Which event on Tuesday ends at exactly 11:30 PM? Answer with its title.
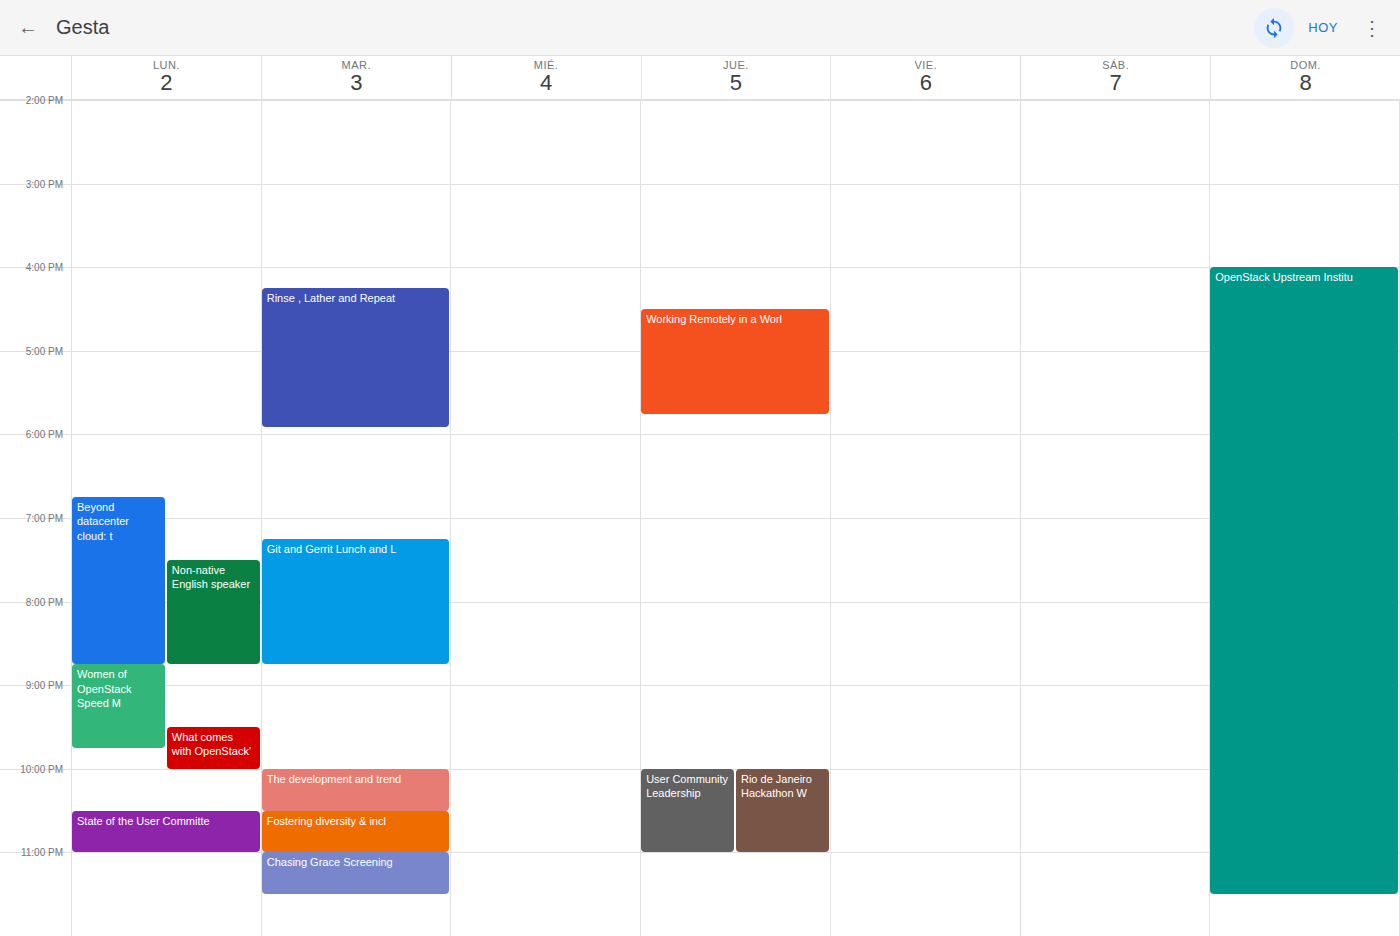
"Chasing Grace Screening"